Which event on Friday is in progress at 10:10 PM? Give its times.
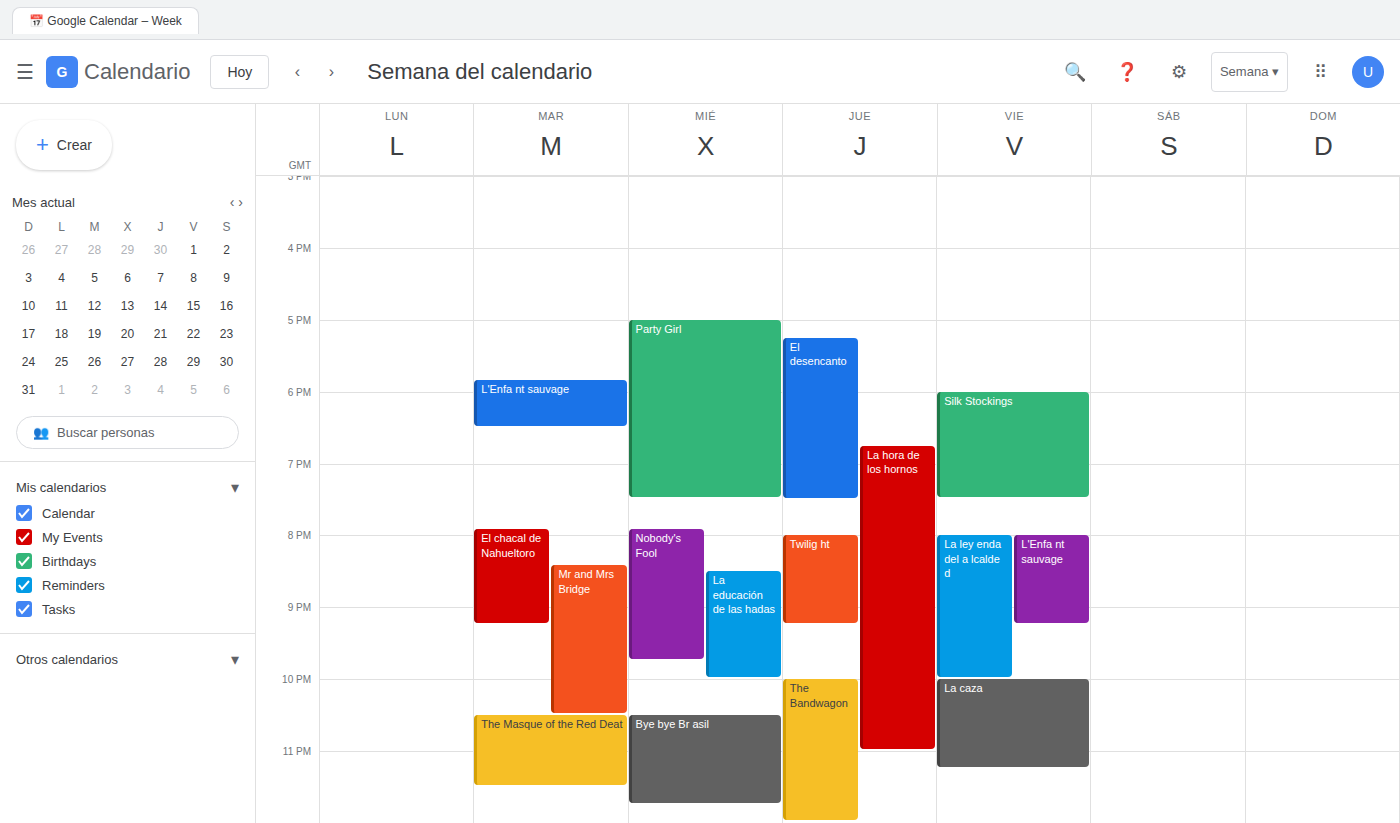
"La caza", 10:00 PM to 11:15 PM